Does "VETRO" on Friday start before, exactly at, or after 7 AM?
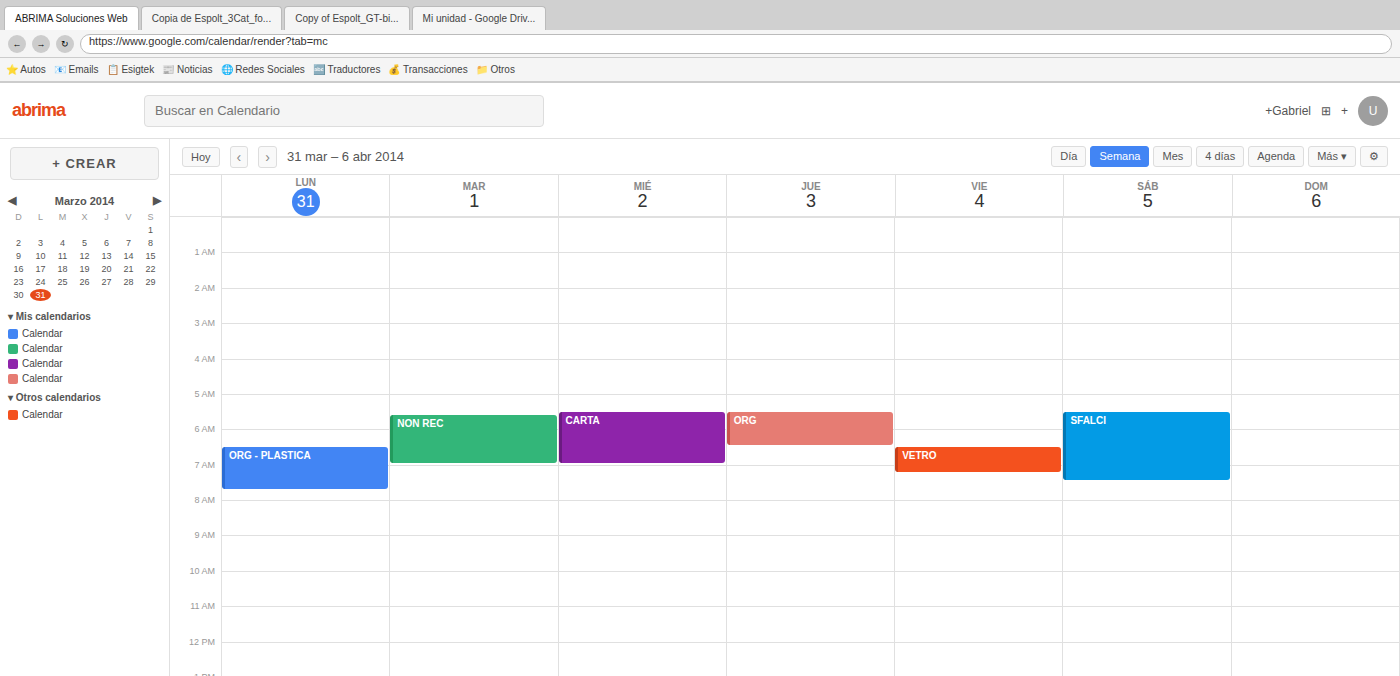
6:30 AM -- before 7 AM, 30 minutes above the 7 AM line.